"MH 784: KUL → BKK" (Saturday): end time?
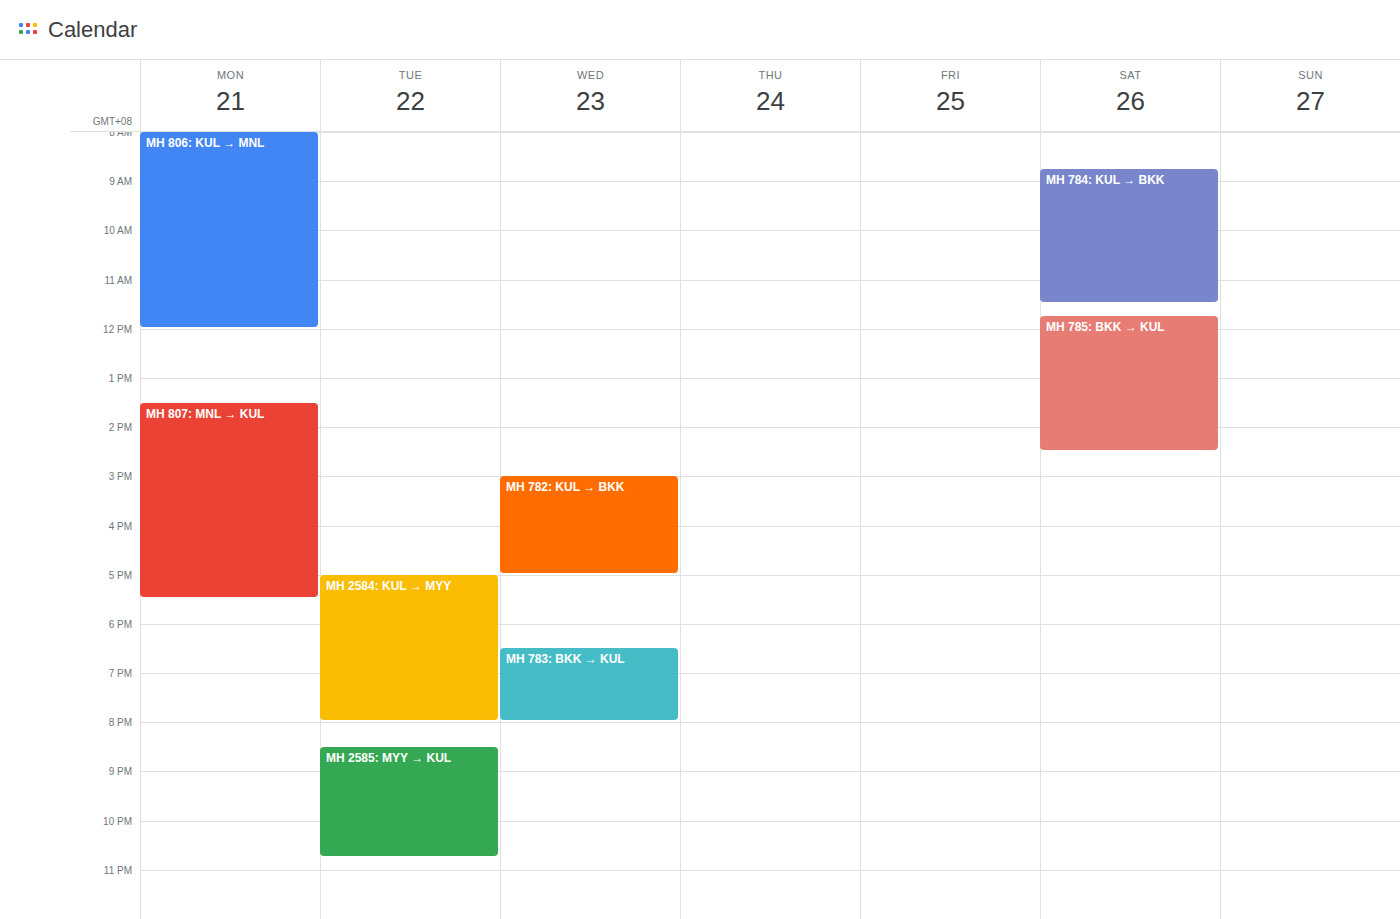
11:30 AM